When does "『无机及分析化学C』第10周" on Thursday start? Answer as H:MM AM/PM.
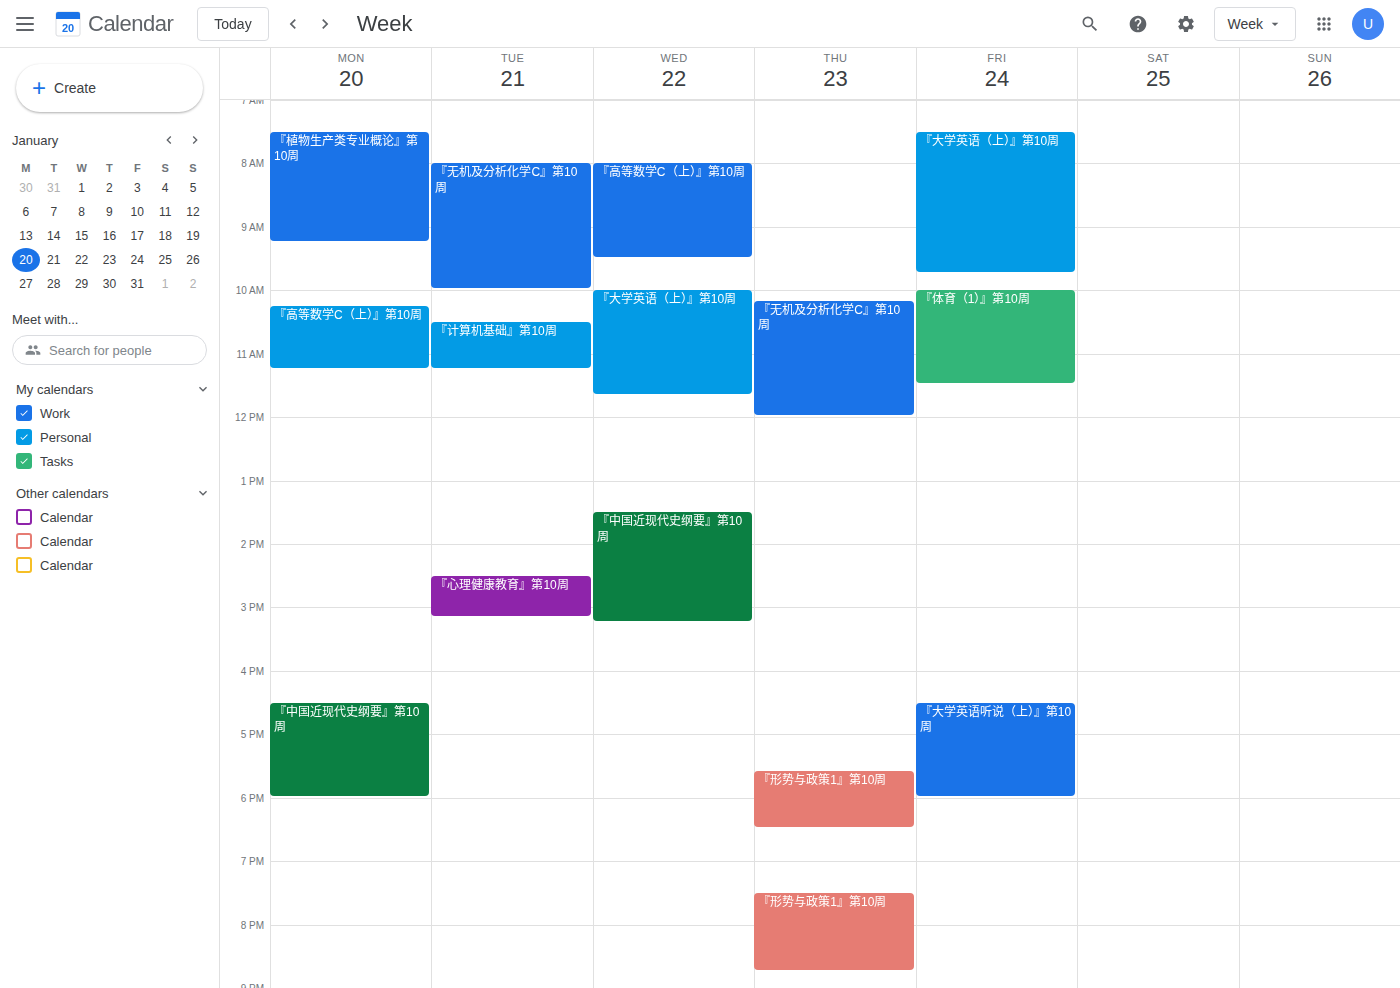
10:10 AM